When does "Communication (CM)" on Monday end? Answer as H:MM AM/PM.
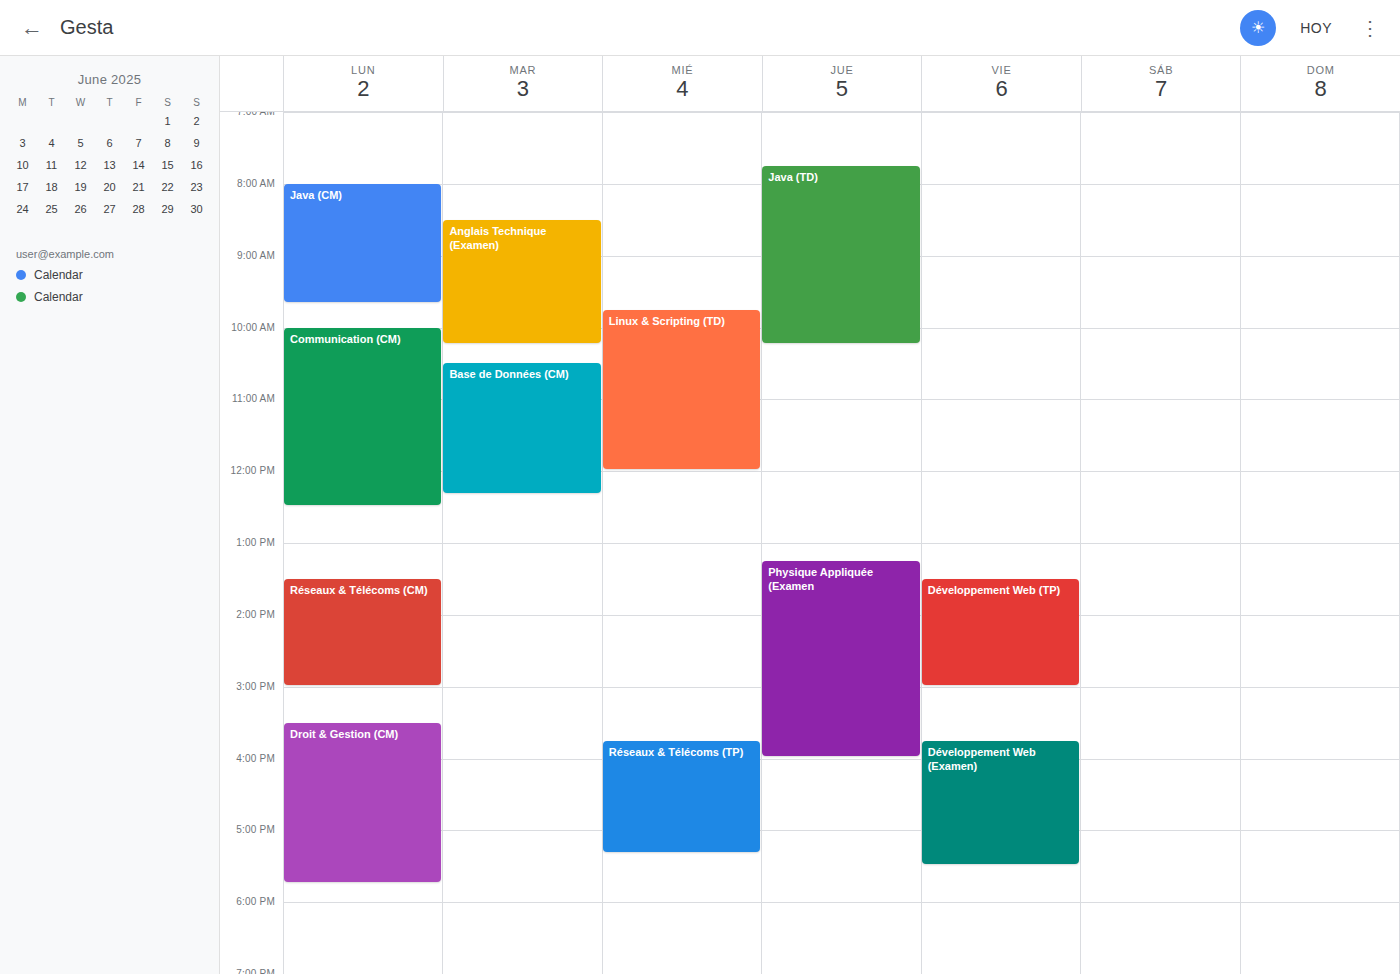
12:30 PM